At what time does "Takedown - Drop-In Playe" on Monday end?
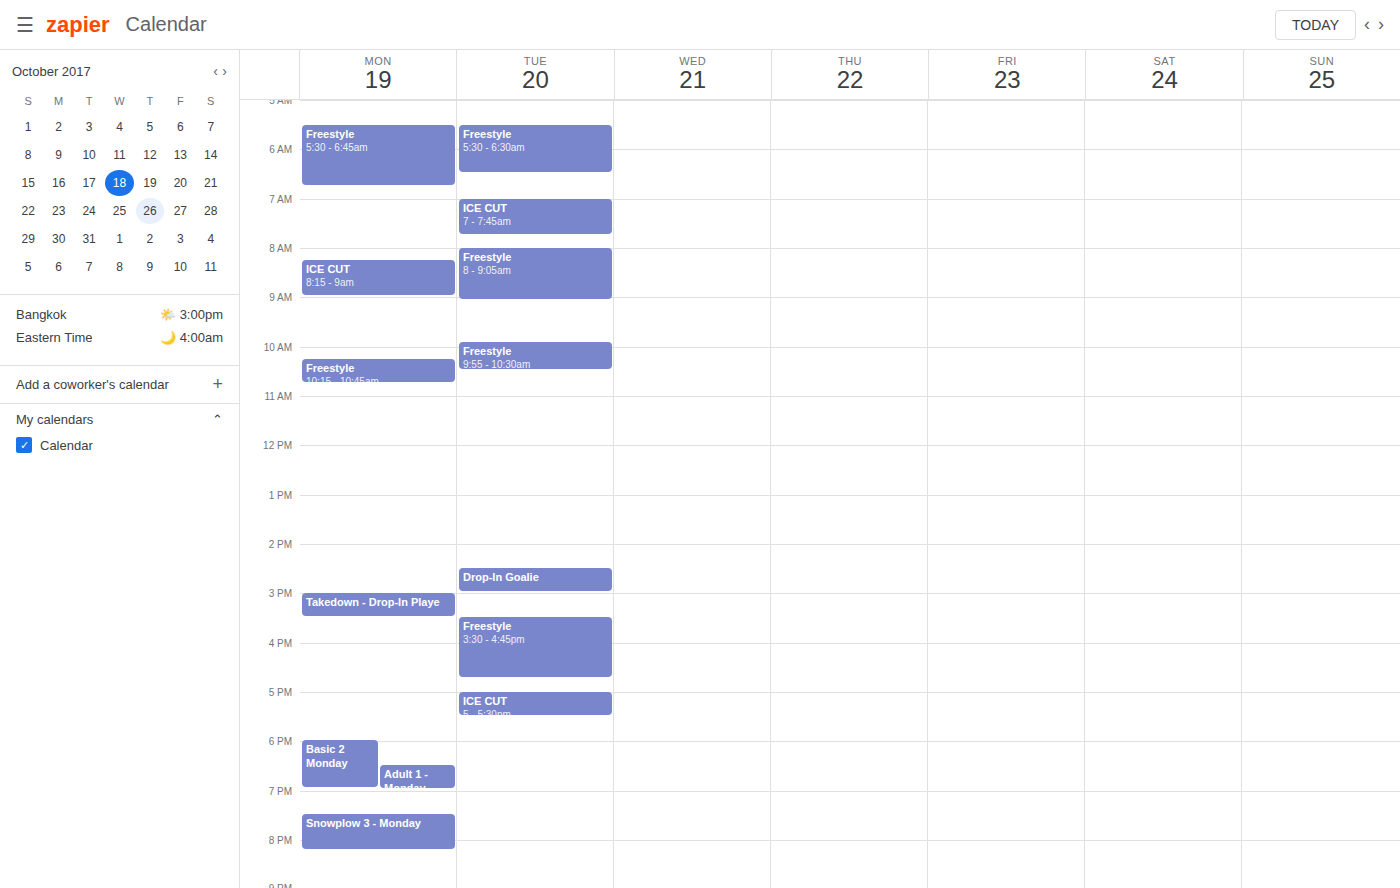
15:30